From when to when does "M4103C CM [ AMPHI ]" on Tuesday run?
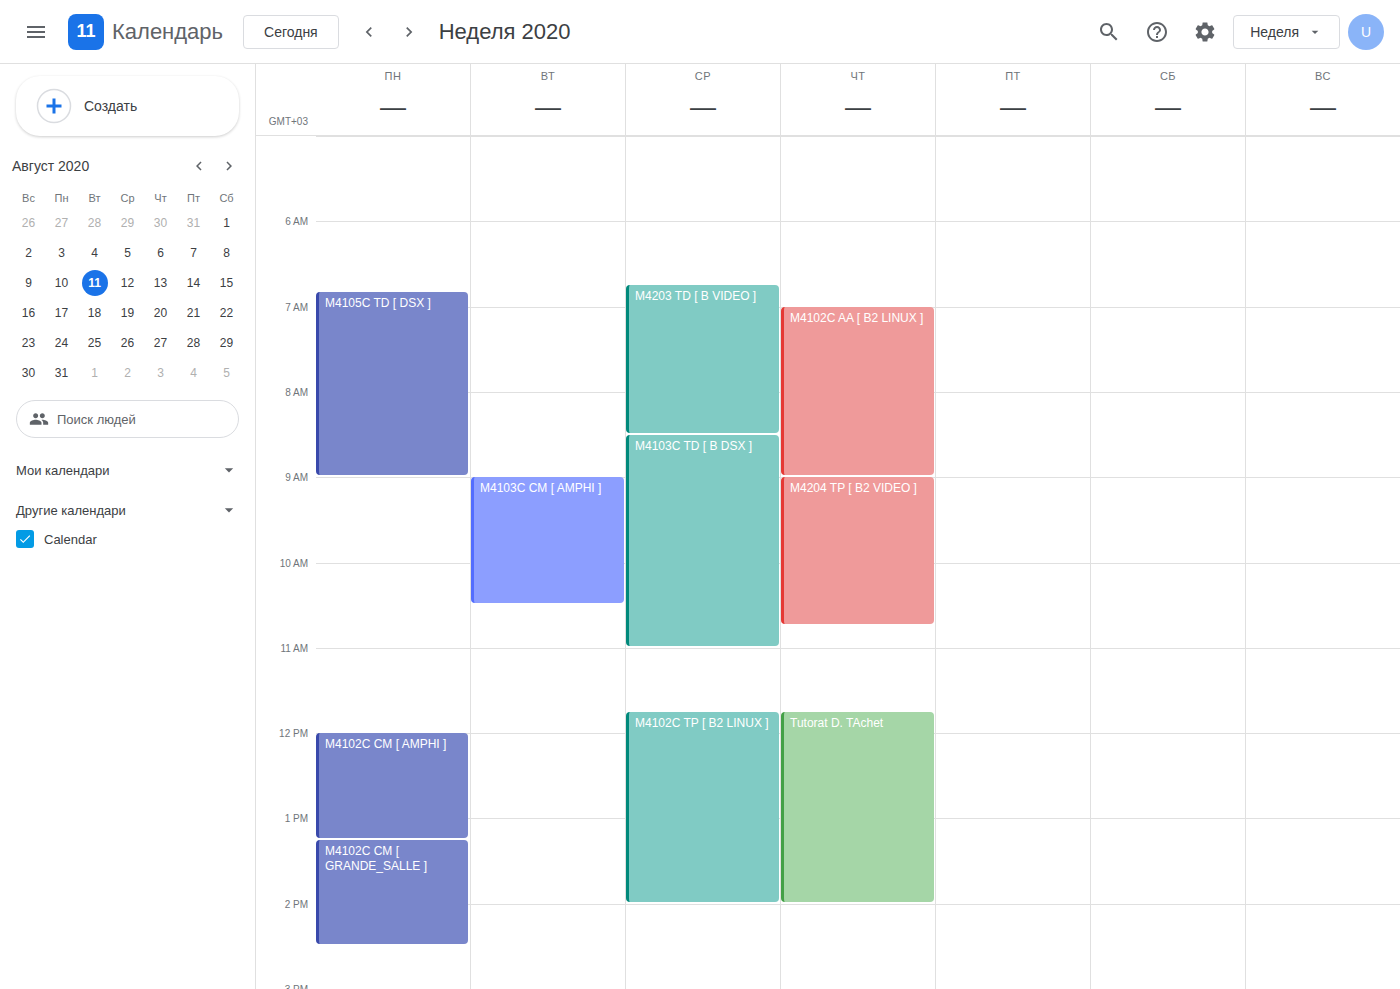
9:00 AM to 10:30 AM